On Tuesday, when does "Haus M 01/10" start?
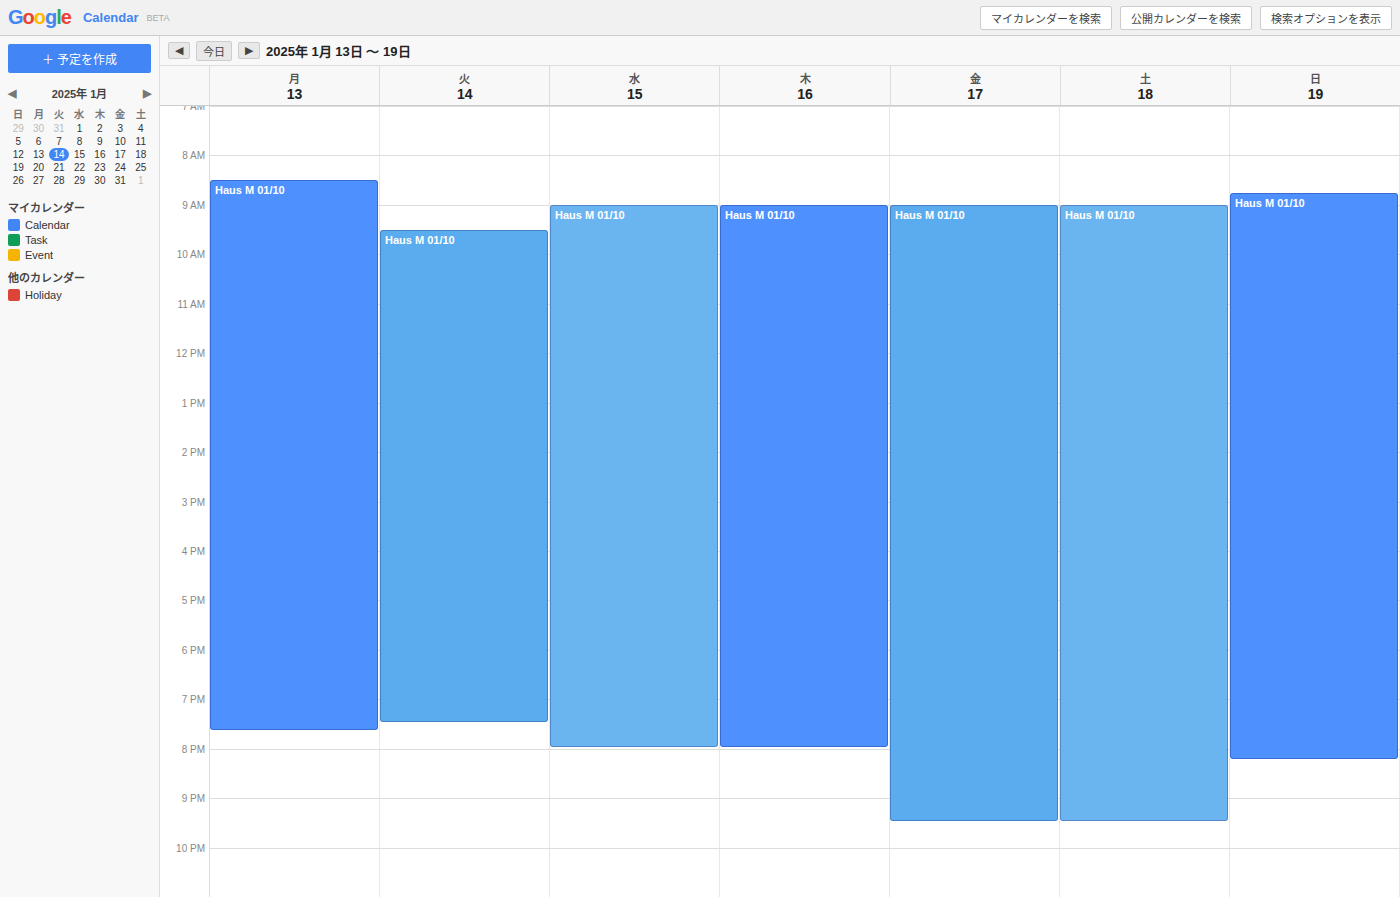
9:30 AM